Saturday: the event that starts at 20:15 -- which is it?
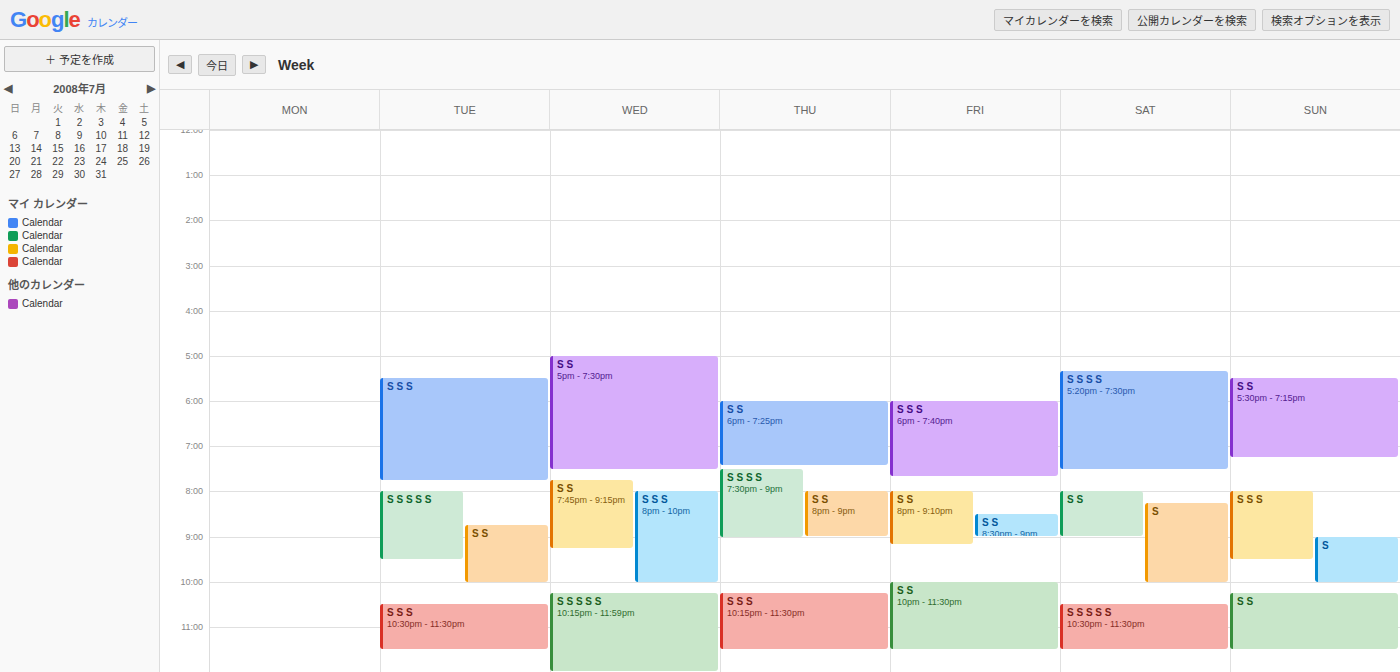
"S"